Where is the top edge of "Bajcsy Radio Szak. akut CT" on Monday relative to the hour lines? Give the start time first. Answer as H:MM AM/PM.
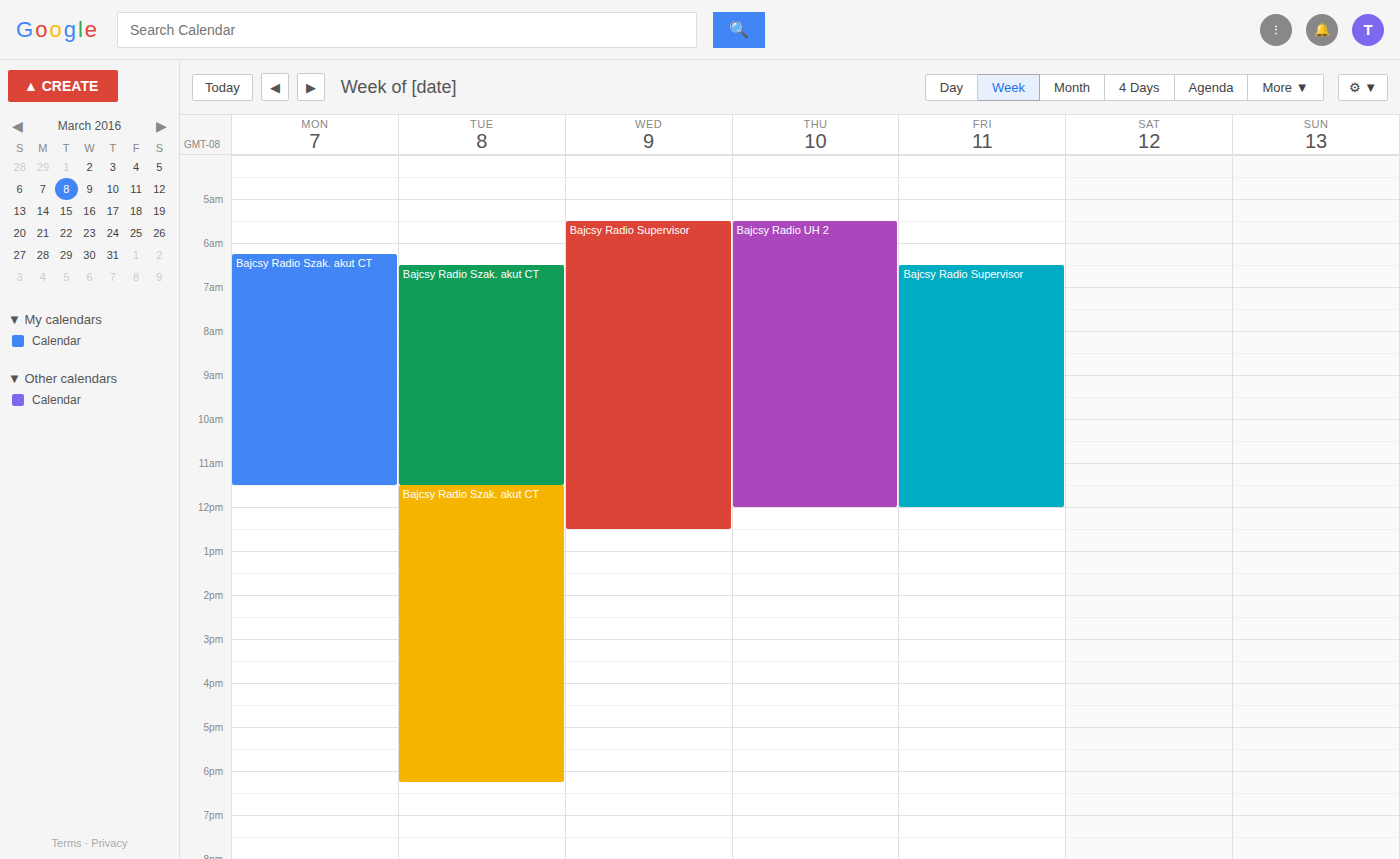
6:15 AM -- neither: a quarter of the way from the 6 AM line to the 7 AM line.